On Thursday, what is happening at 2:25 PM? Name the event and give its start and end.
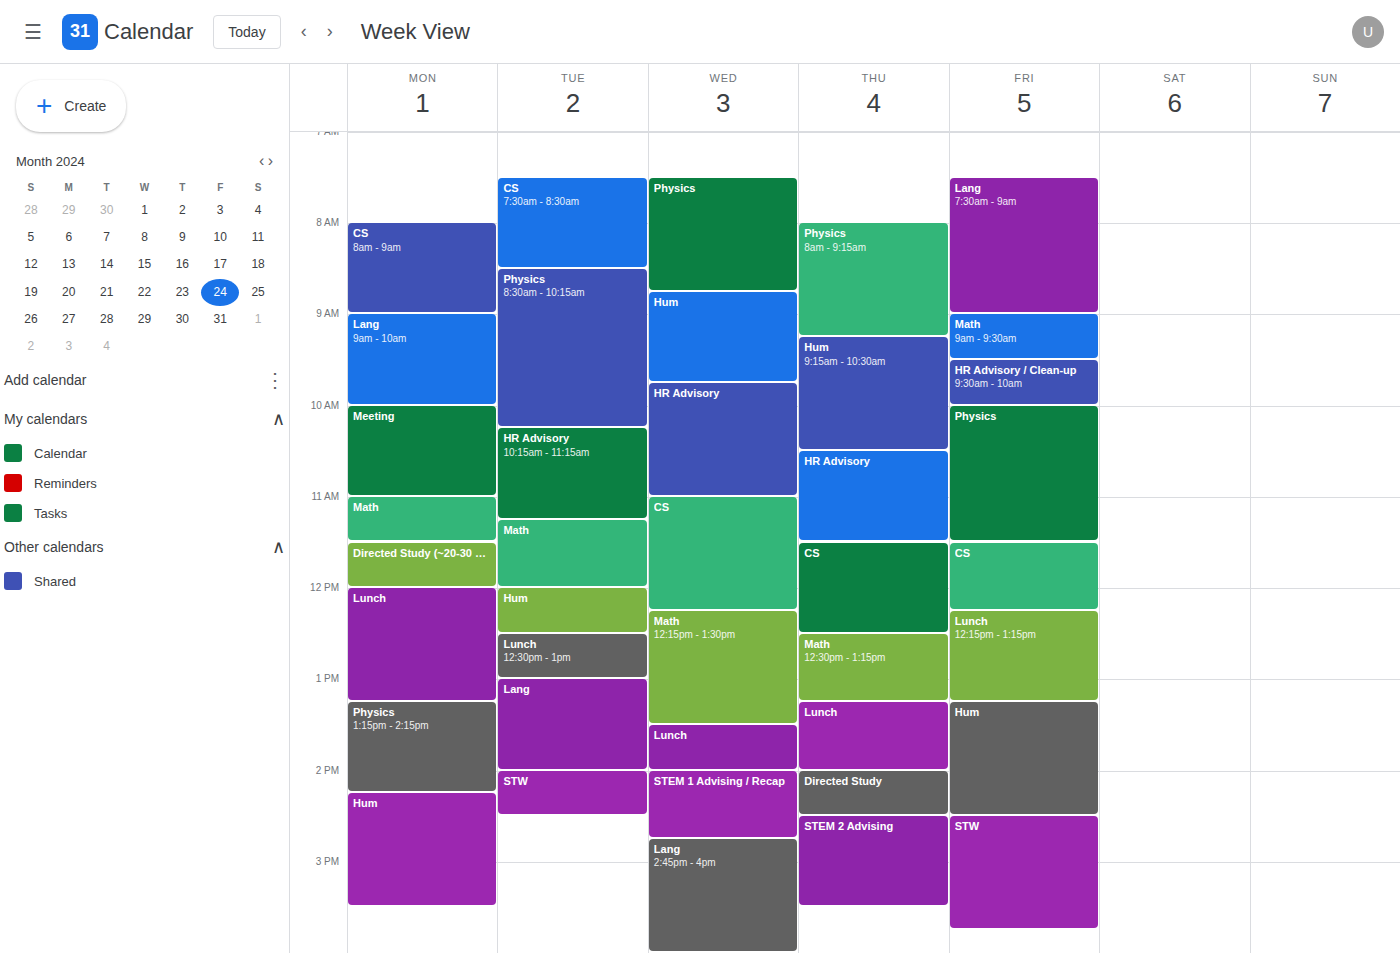
"Directed Study", 2:00 PM to 2:30 PM